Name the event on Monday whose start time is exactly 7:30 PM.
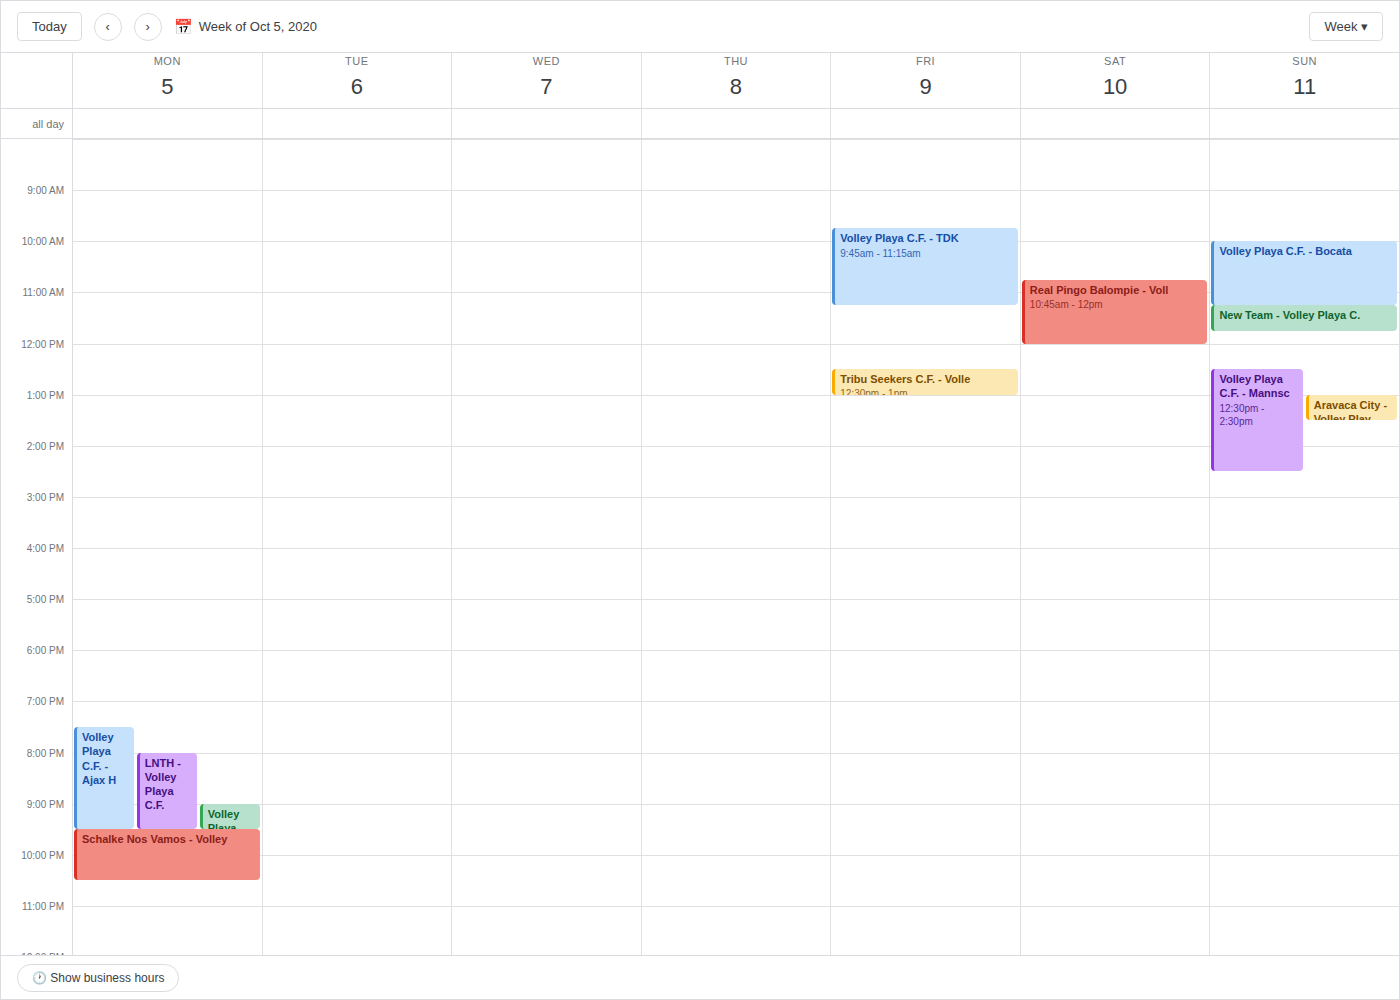
"Volley Playa C.F. - Ajax H"